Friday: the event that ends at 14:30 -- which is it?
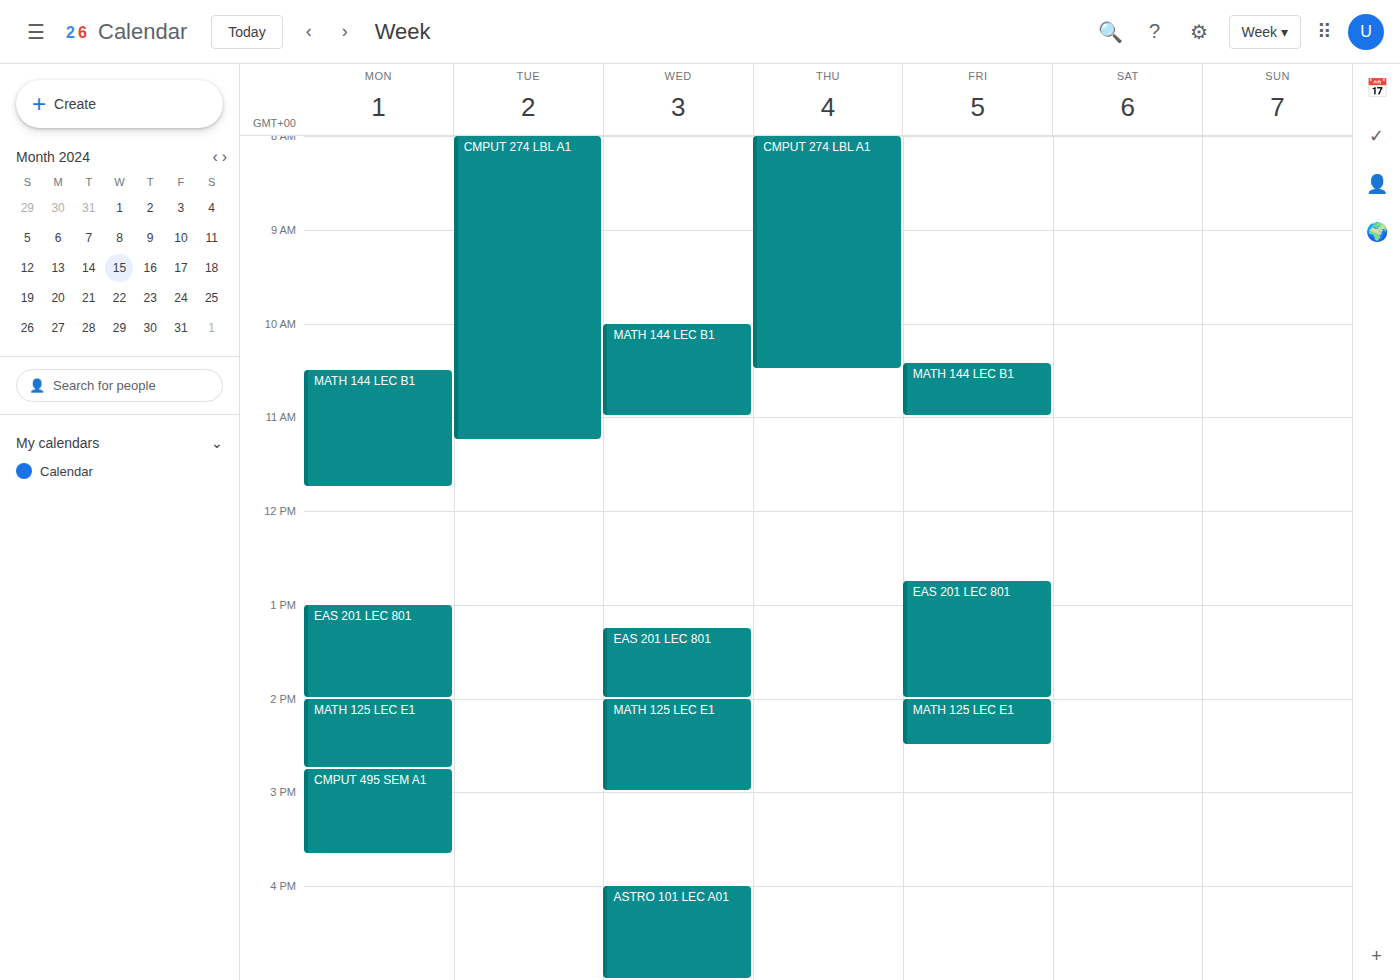
"MATH 125 LEC E1"